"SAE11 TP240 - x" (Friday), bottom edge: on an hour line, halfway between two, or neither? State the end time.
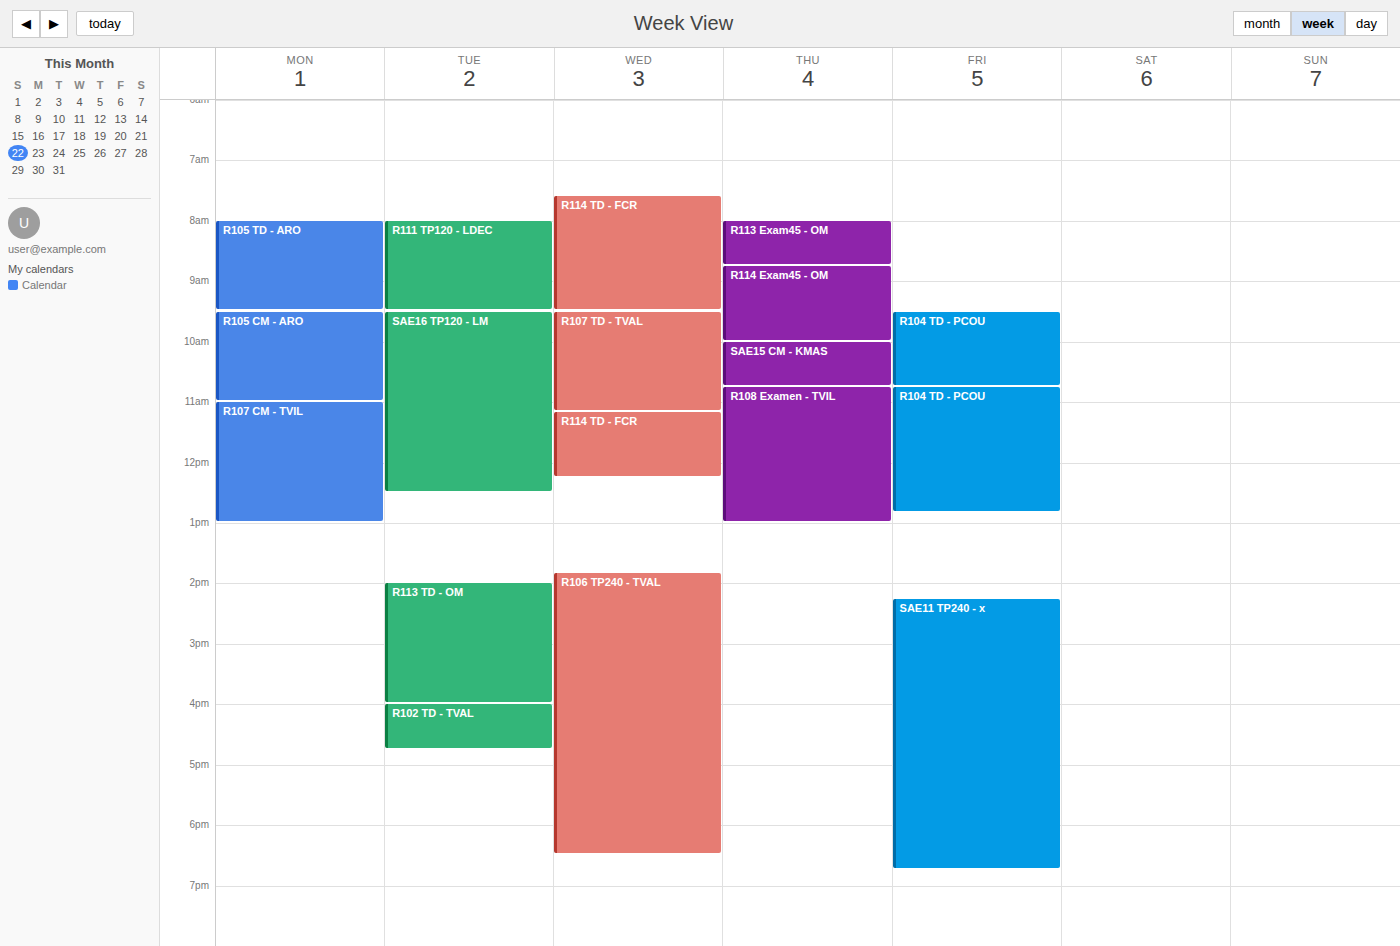
18:45 -- neither: three quarters of the way from the 18:00 line to the 19:00 line.